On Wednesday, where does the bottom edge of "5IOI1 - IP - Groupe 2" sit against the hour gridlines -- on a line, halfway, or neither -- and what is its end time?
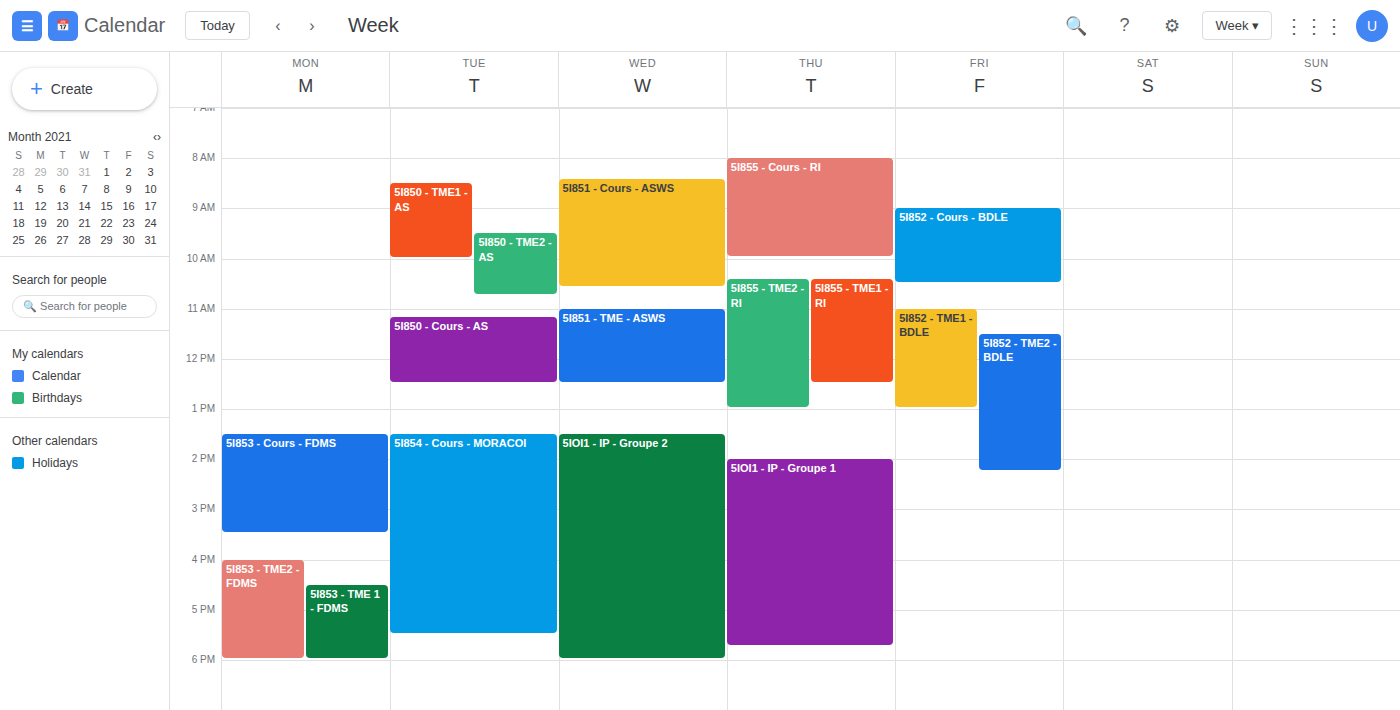
6:00 PM -- exactly on the 6 PM line.